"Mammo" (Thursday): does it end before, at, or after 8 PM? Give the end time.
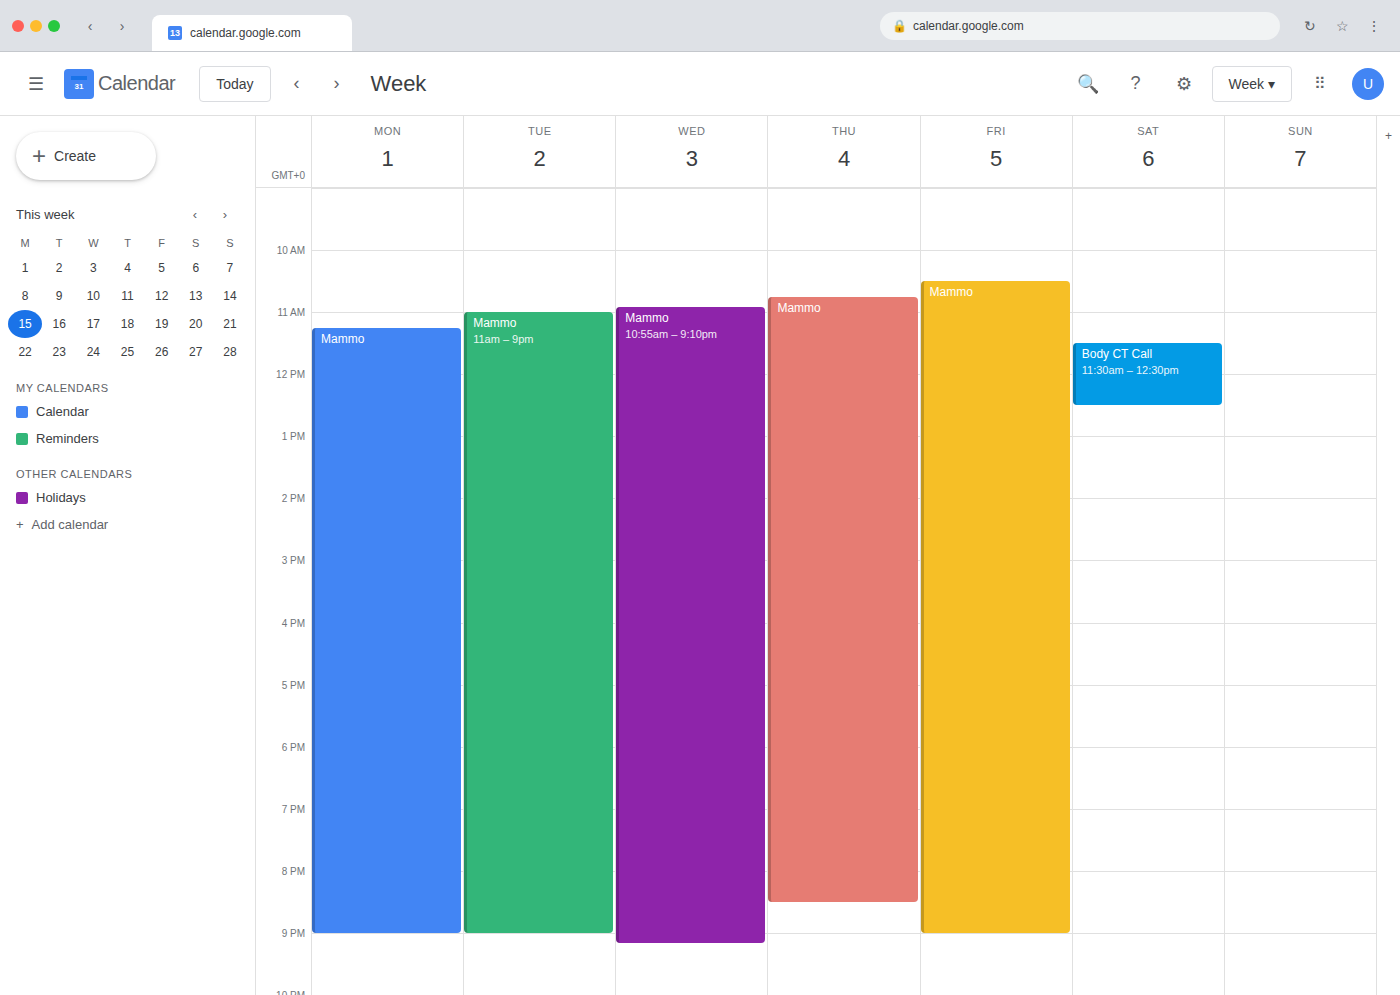
8:30 PM -- after 8 PM, 30 minutes below the 8 PM line.